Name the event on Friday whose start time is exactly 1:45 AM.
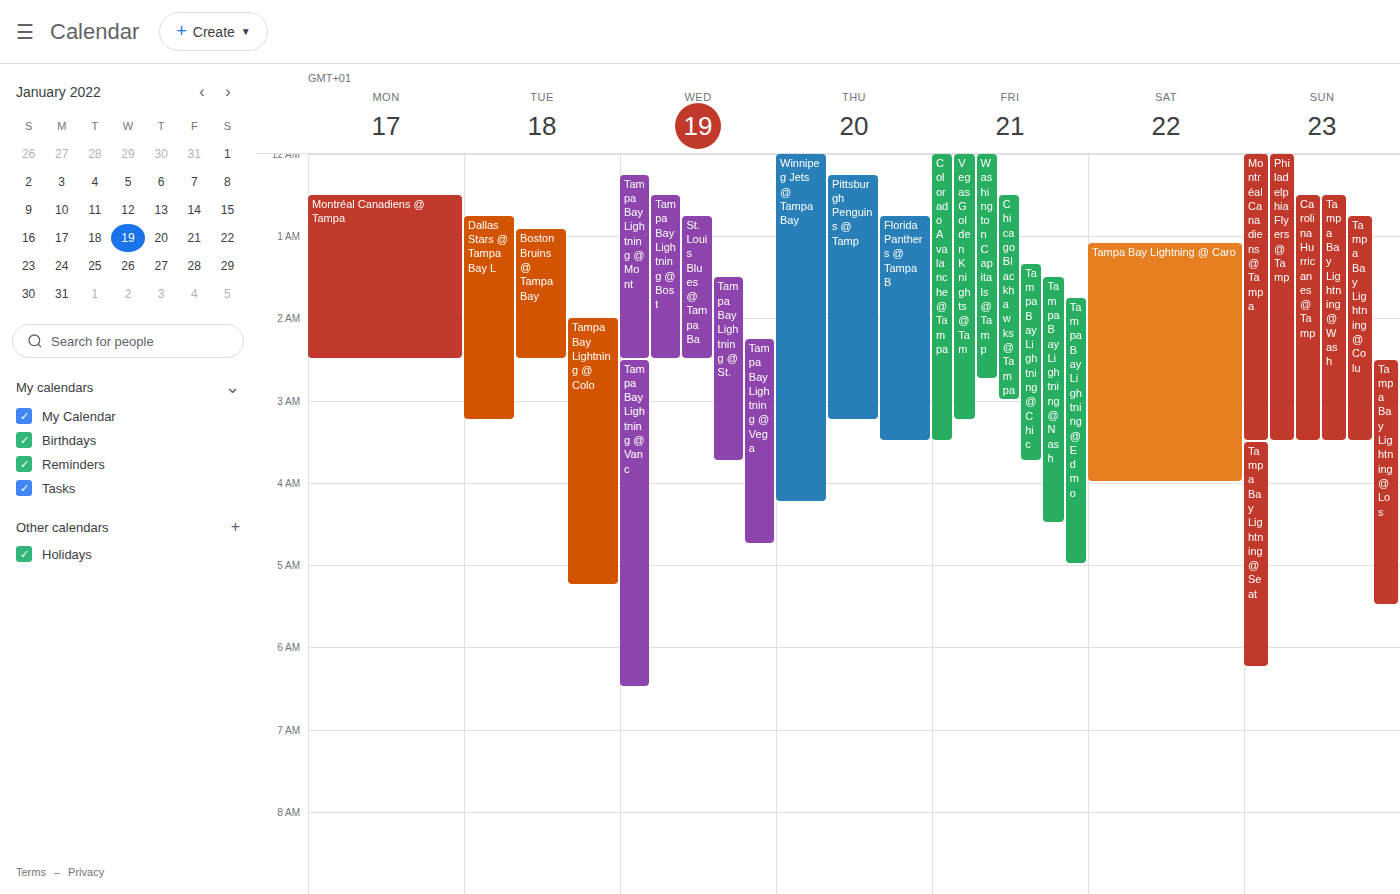
"Tampa Bay Lightning @ Edmo"